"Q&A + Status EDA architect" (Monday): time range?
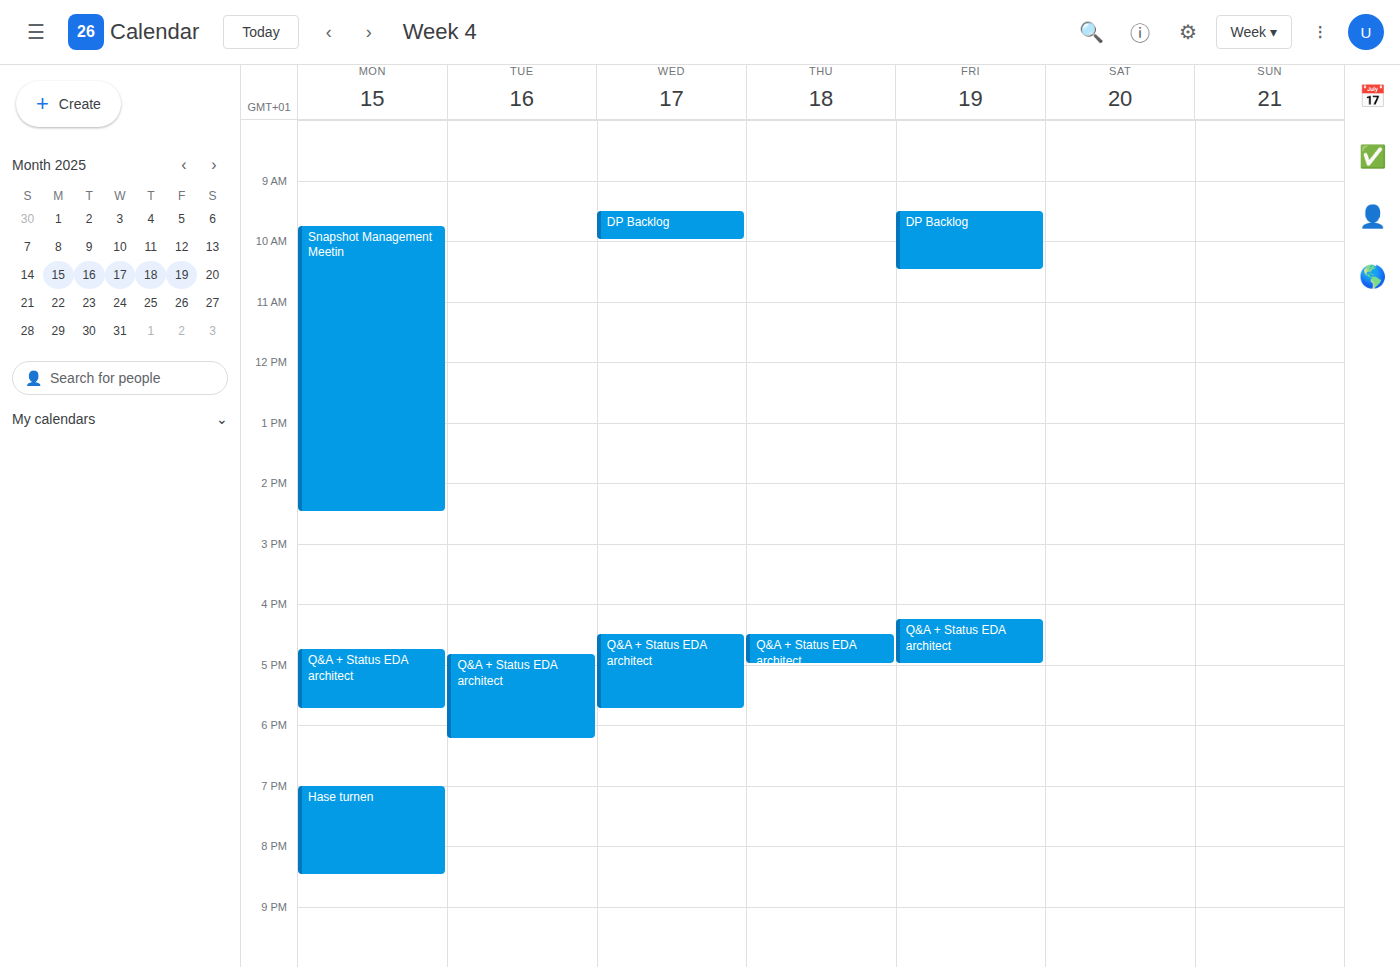
4:45 PM to 5:45 PM